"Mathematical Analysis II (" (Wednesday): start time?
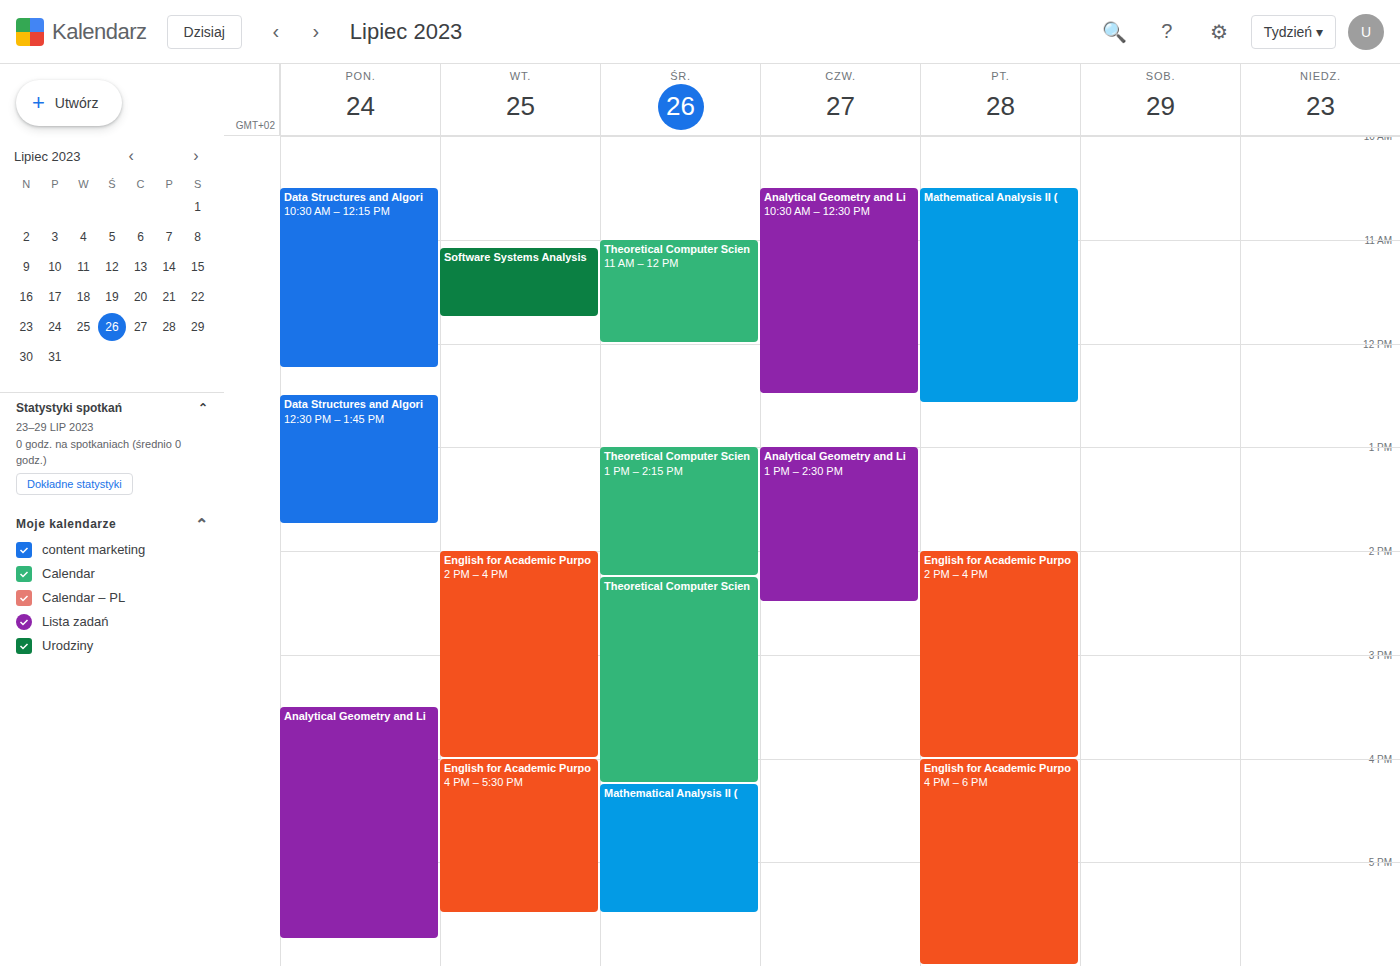
4:15 PM